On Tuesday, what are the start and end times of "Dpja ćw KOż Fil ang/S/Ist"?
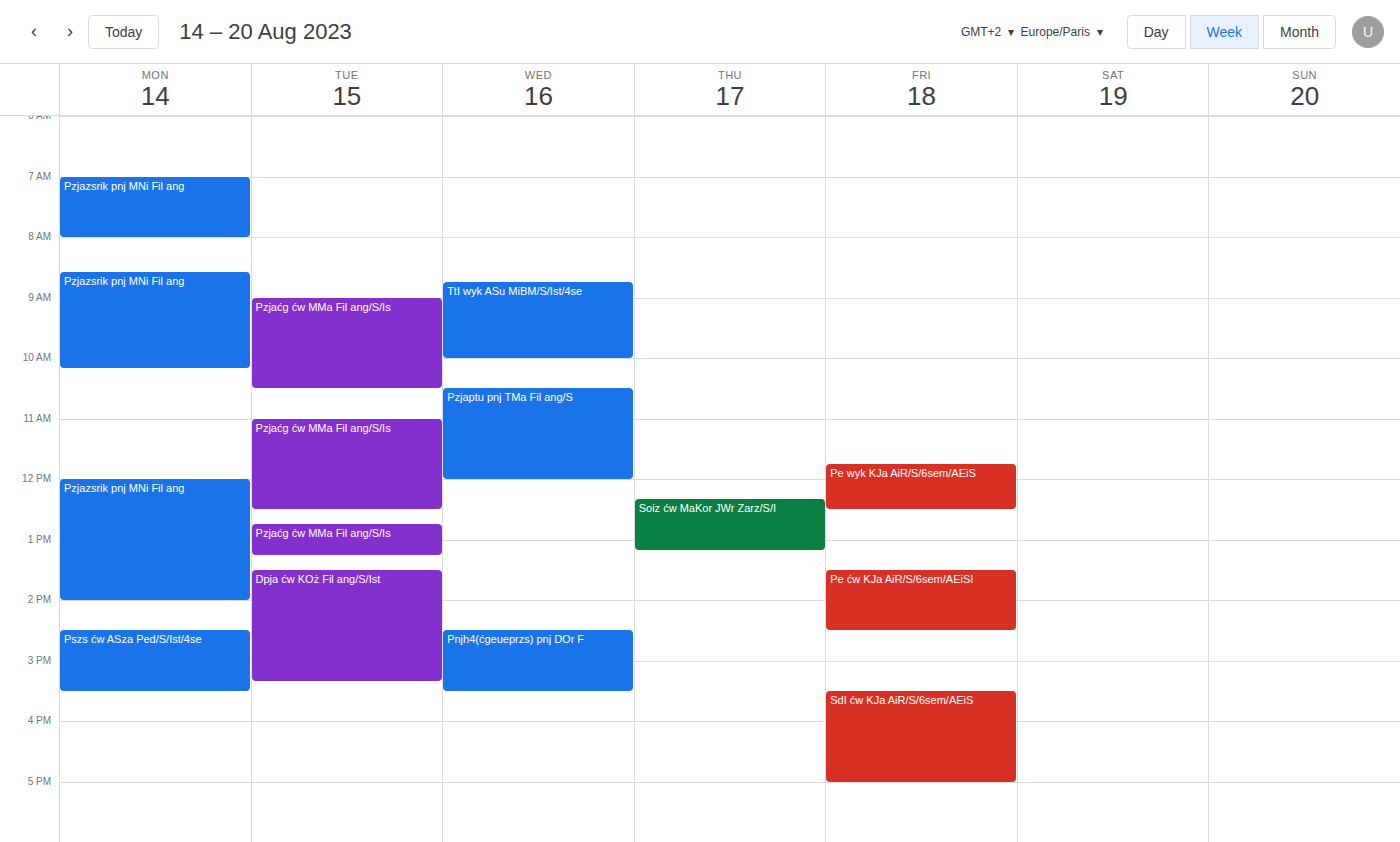
1:30 PM to 3:20 PM